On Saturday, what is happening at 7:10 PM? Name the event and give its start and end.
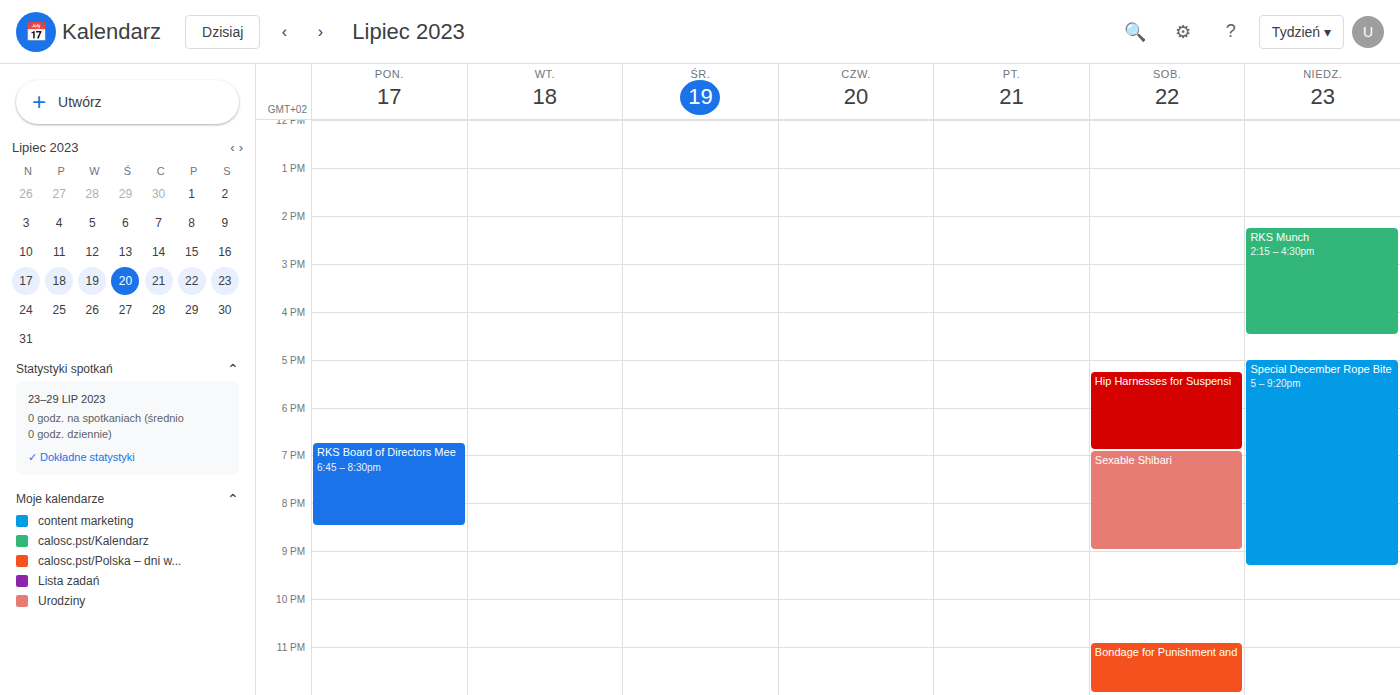
"Sexable Shibari", 6:55 PM to 9:00 PM